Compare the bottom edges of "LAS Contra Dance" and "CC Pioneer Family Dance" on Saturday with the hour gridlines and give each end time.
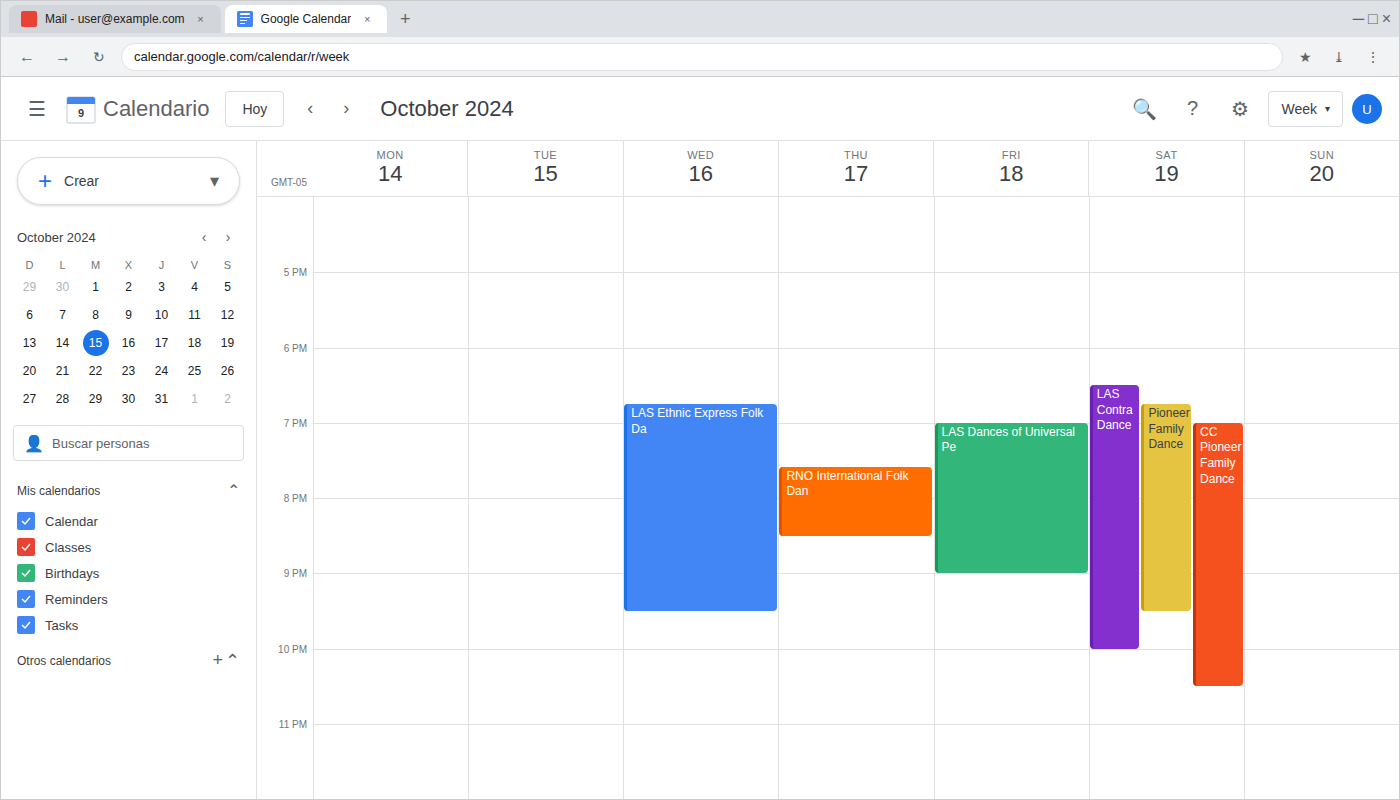
"LAS Contra Dance": 10:00 PM, exactly on the 10 PM line. "CC Pioneer Family Dance": 10:30 PM, halfway between the 10 PM and 11 PM lines.